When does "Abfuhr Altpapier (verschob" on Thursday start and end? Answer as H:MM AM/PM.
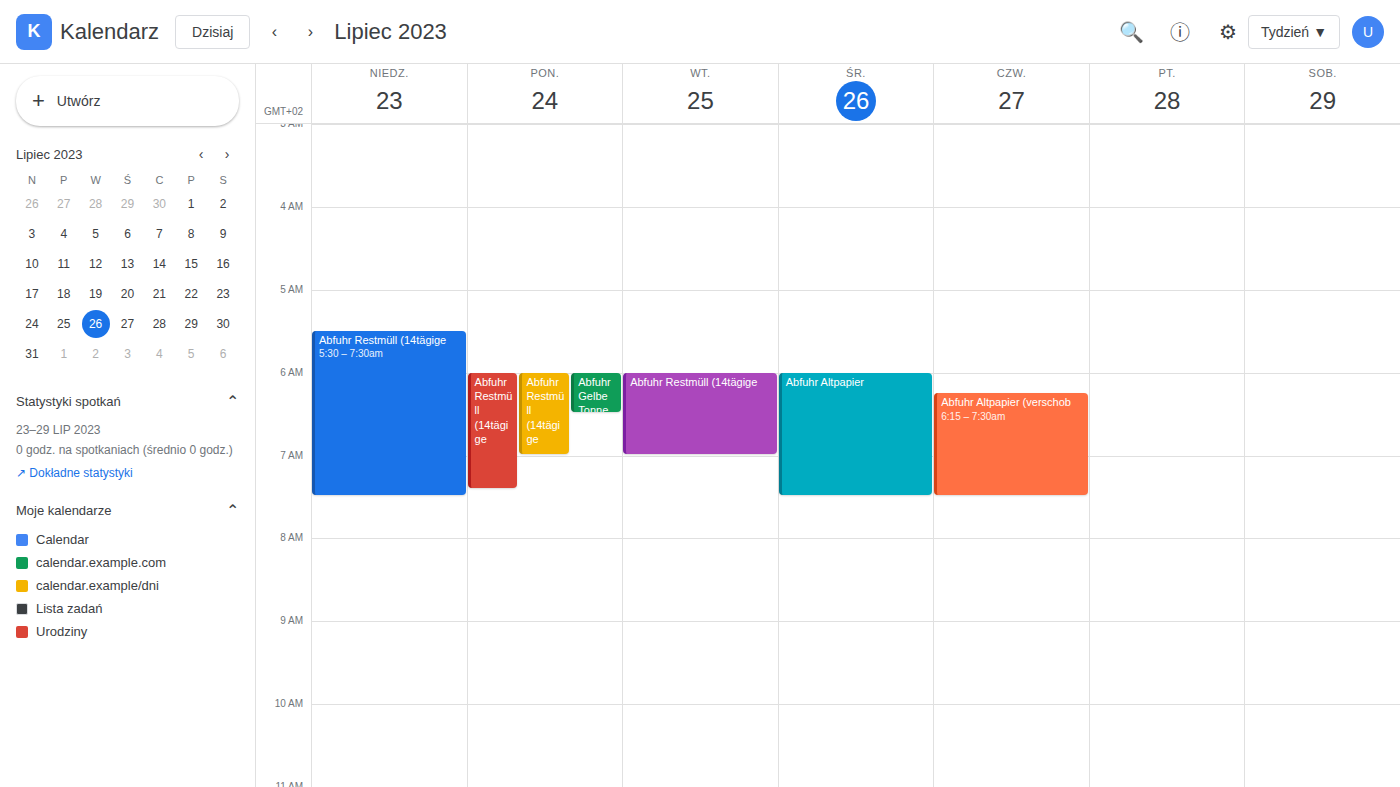
6:15 AM to 7:30 AM